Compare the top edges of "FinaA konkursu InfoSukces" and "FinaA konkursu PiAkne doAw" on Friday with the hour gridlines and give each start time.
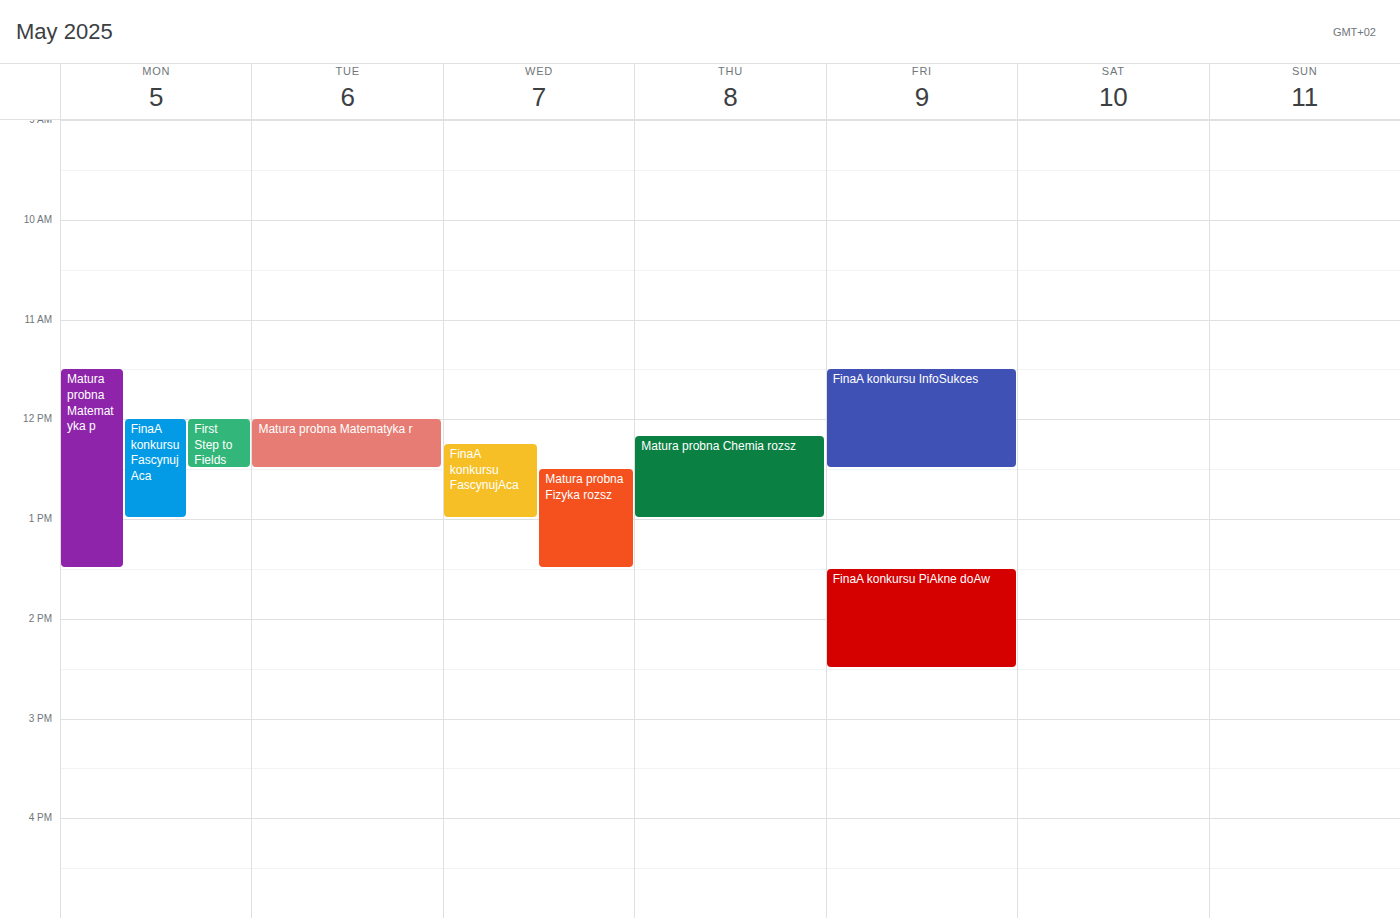
"FinaA konkursu InfoSukces": 11:30, halfway between the 11:00 and 12:00 lines. "FinaA konkursu PiAkne doAw": 13:30, halfway between the 13:00 and 14:00 lines.